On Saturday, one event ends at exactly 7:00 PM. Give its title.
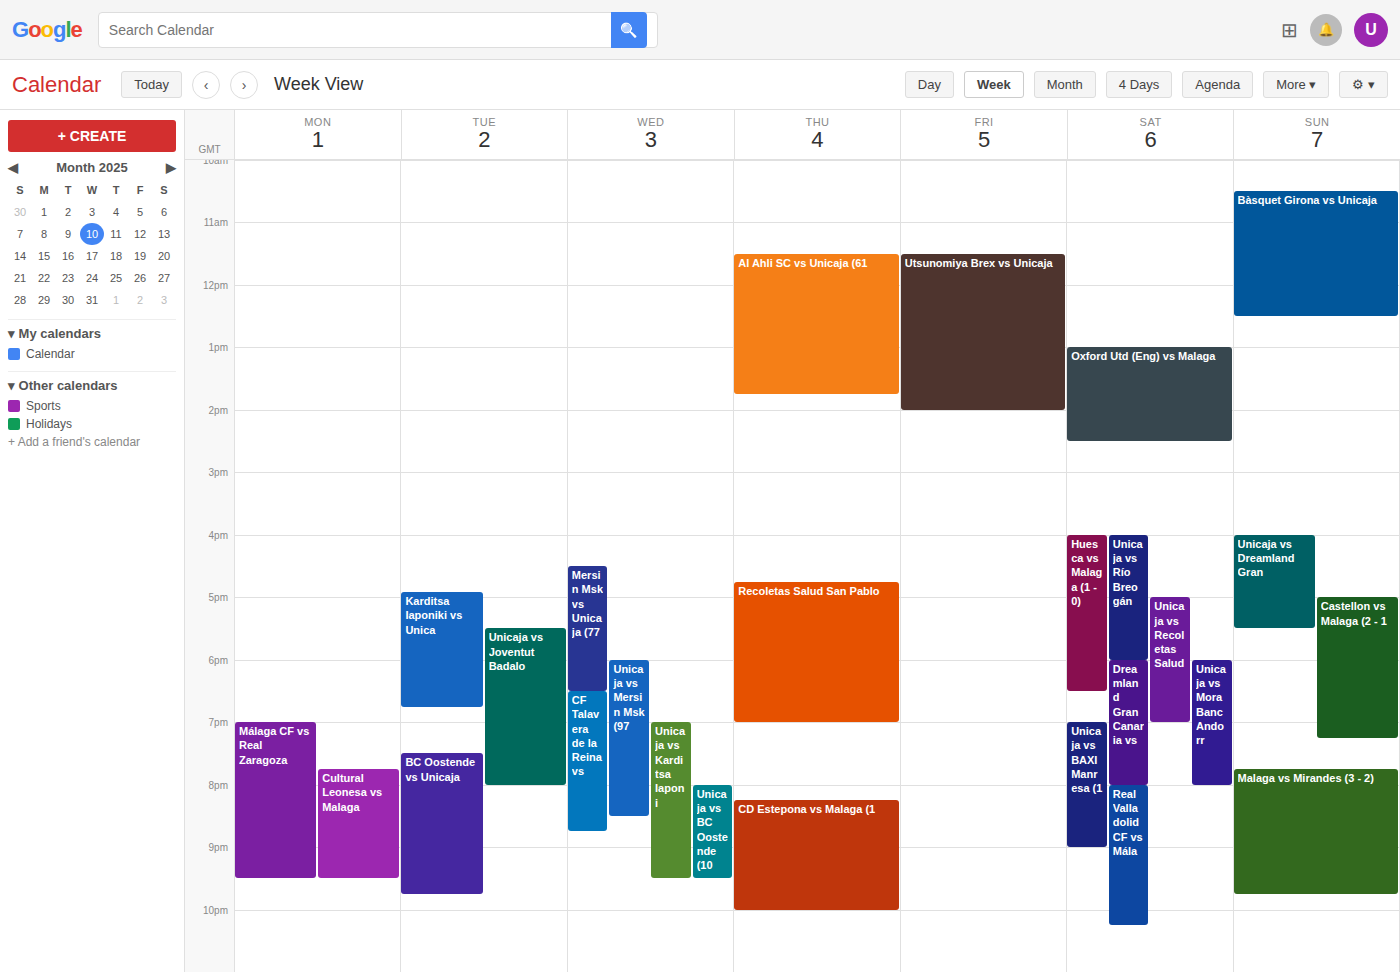
"Unicaja vs Recoletas Salud"